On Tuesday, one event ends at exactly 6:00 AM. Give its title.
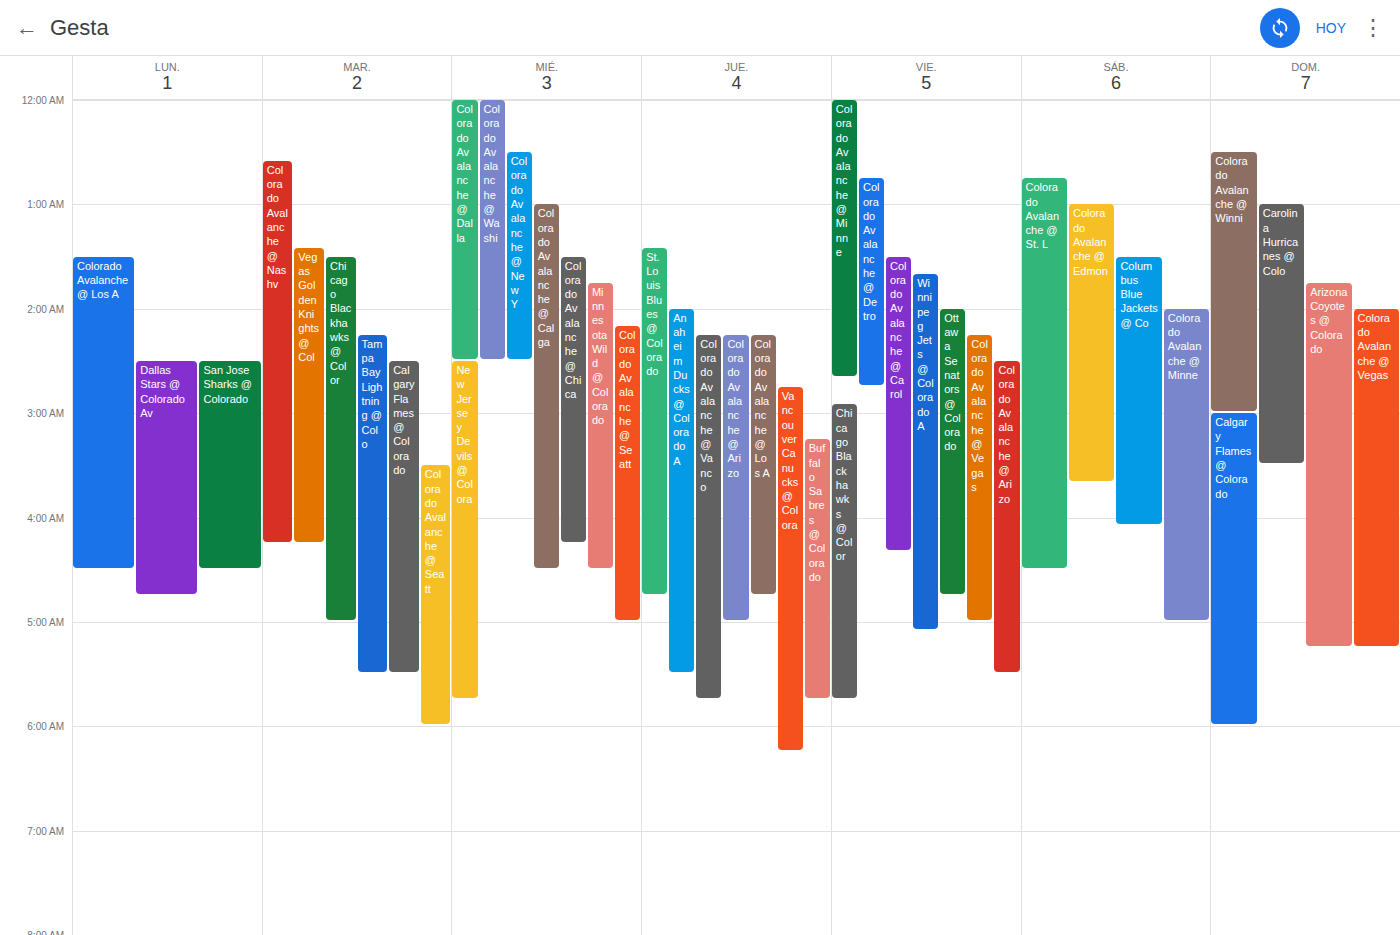
"Colorado Avalanche @ Seatt"